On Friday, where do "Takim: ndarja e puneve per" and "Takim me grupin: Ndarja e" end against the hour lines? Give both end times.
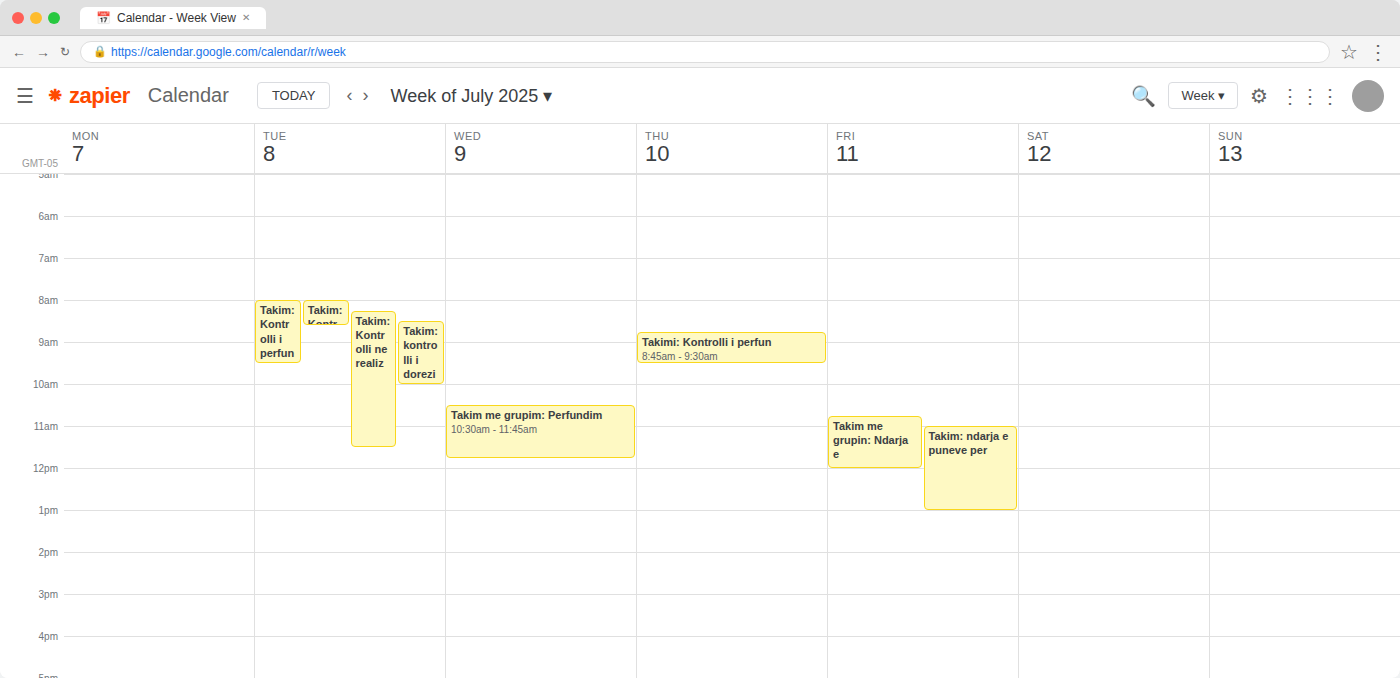
"Takim: ndarja e puneve per": 1:00 PM, exactly on the 1 PM line. "Takim me grupin: Ndarja e": 12:00 PM, exactly on the 12 PM line.